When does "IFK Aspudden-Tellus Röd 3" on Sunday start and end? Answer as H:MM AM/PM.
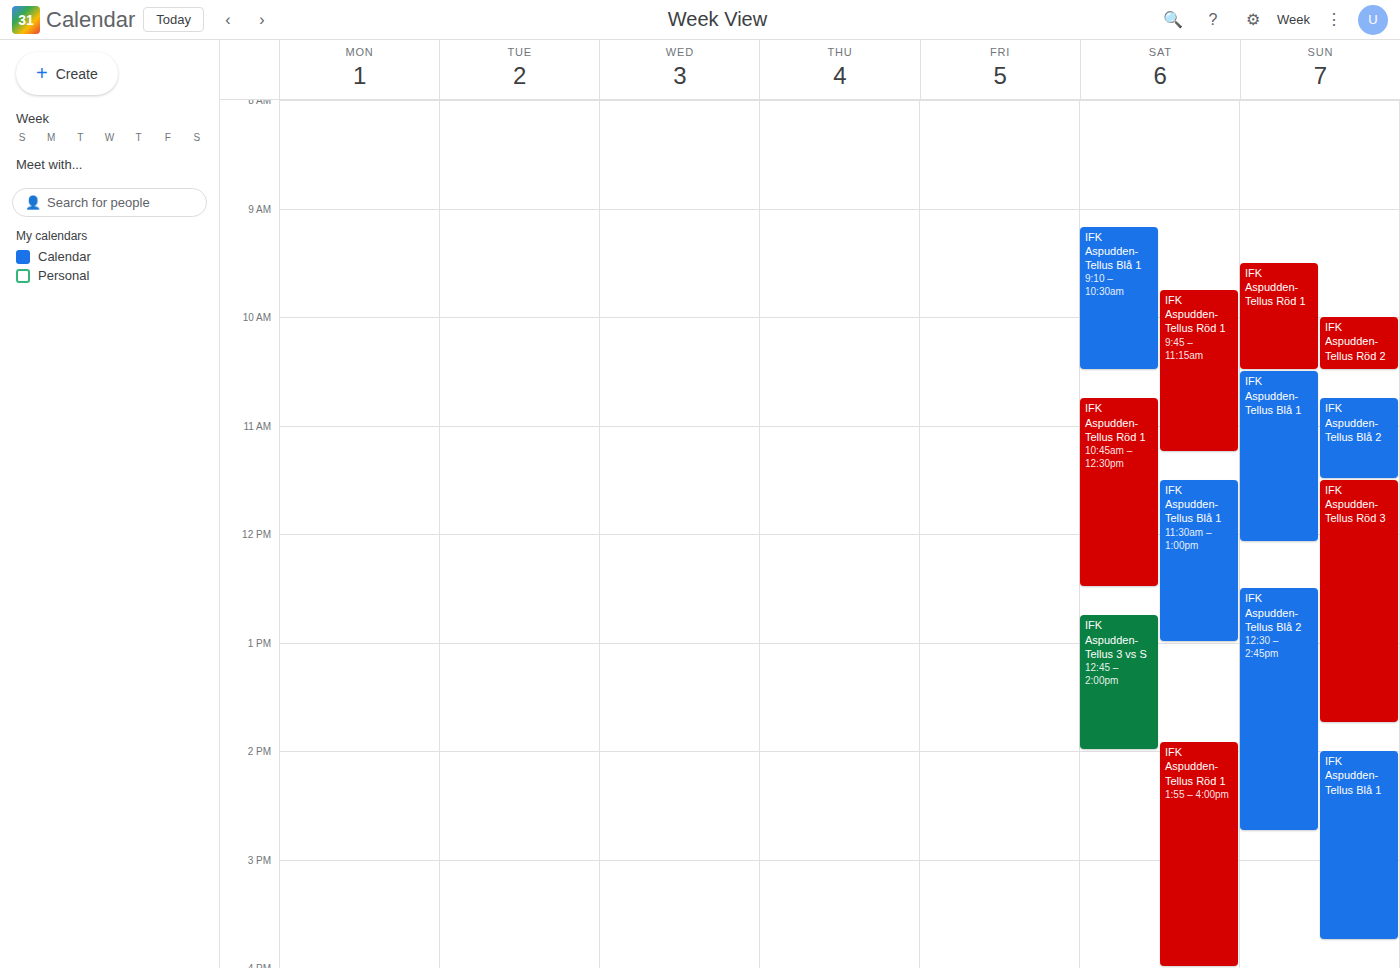
11:30 AM to 1:45 PM